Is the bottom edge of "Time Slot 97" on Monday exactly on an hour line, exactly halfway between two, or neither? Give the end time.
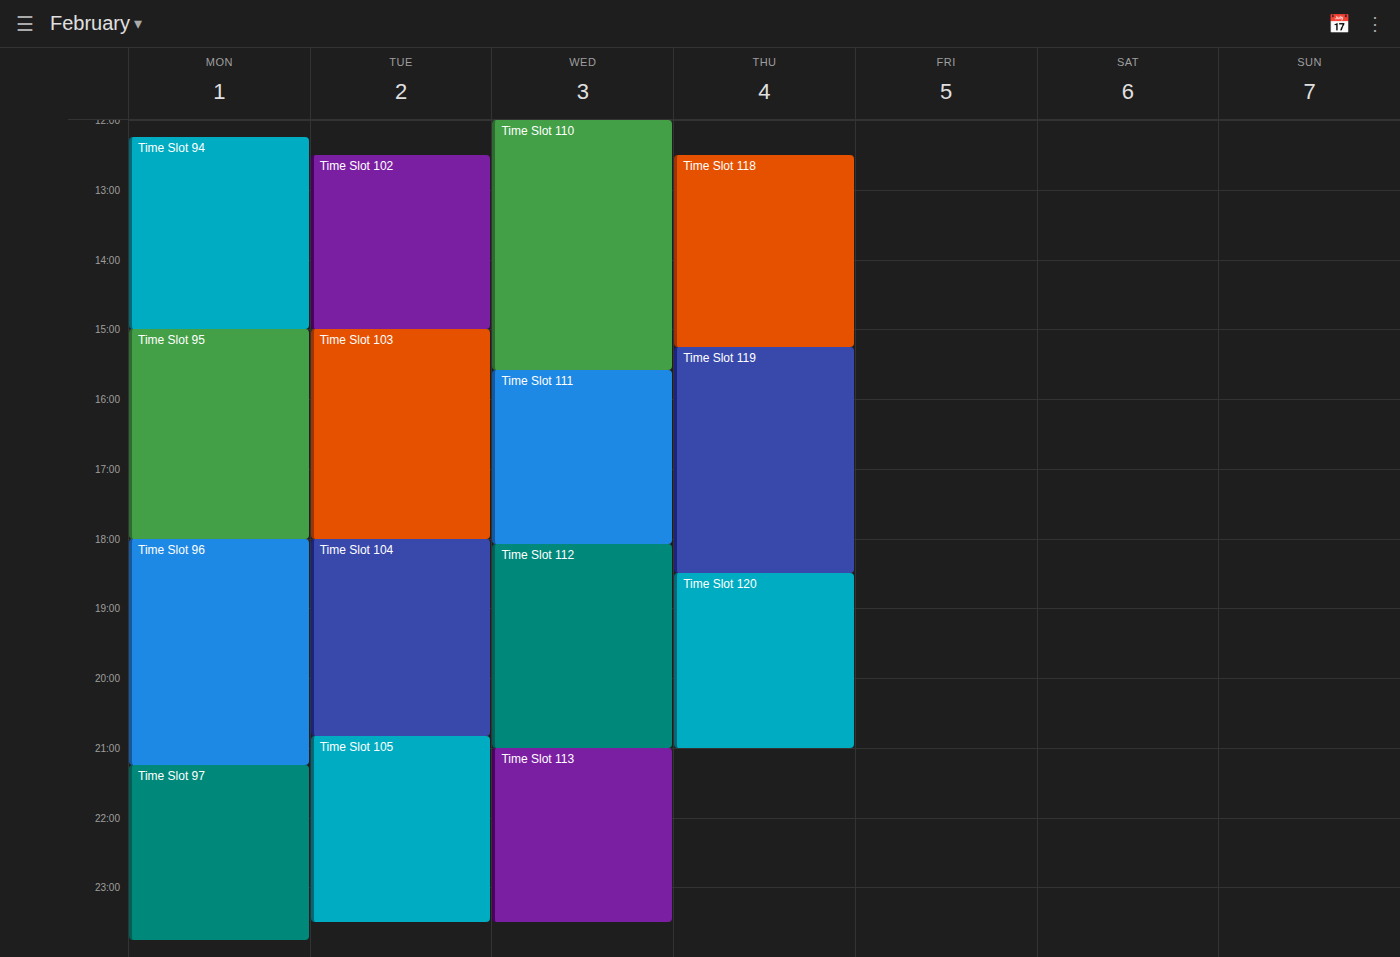
11:45 PM -- neither: three quarters of the way from the 11 PM line to the 12 AM line.